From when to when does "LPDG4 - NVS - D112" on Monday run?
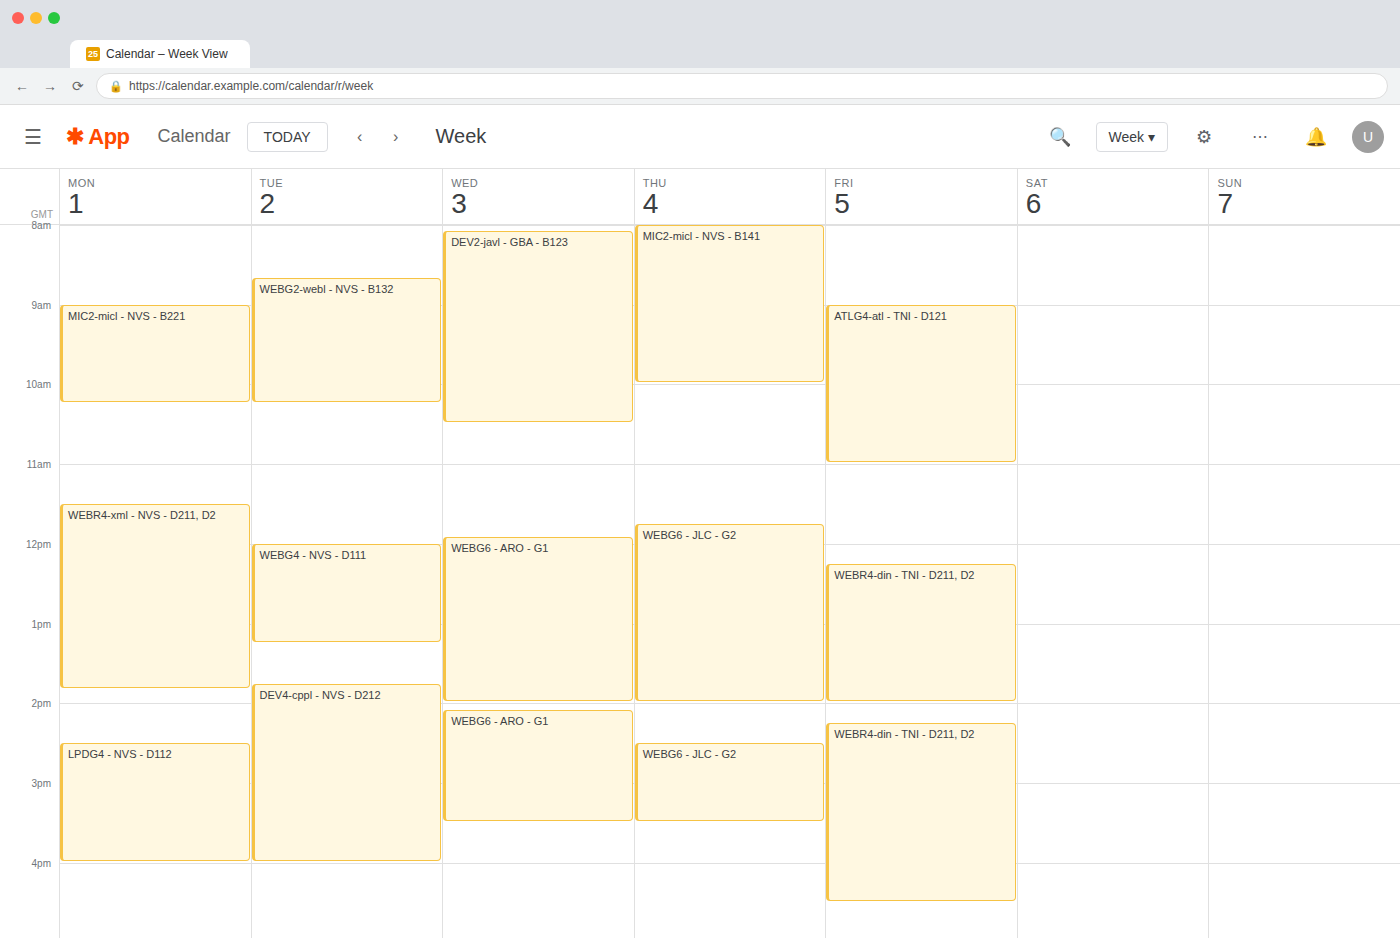
2:30 PM to 4:00 PM